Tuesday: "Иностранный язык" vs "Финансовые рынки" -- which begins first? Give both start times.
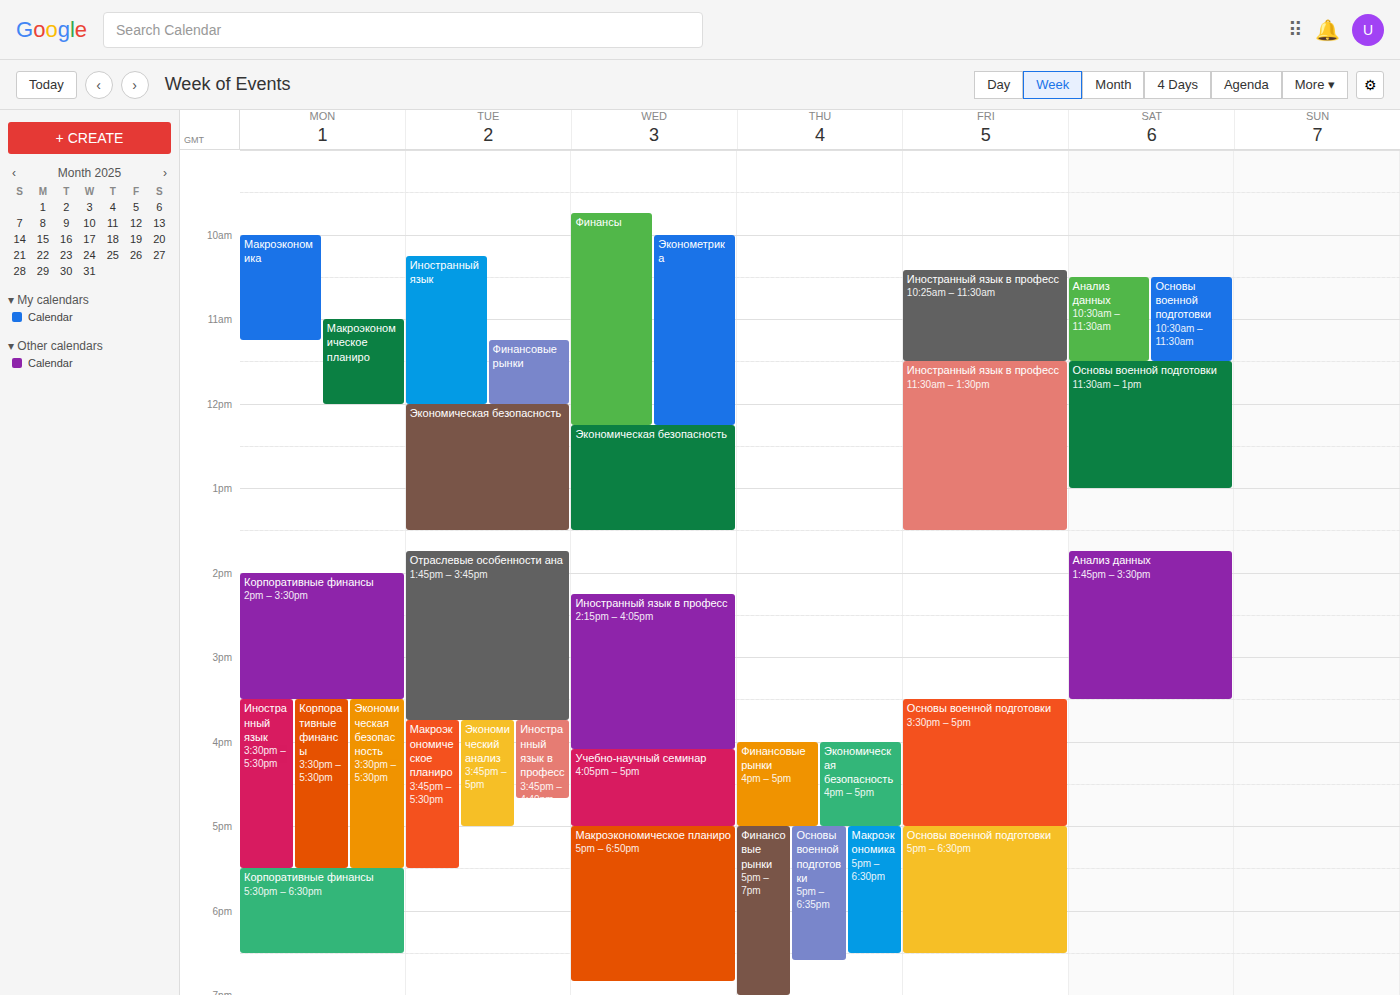
"Иностранный язык" 10:15; "Финансовые рынки" 11:15.